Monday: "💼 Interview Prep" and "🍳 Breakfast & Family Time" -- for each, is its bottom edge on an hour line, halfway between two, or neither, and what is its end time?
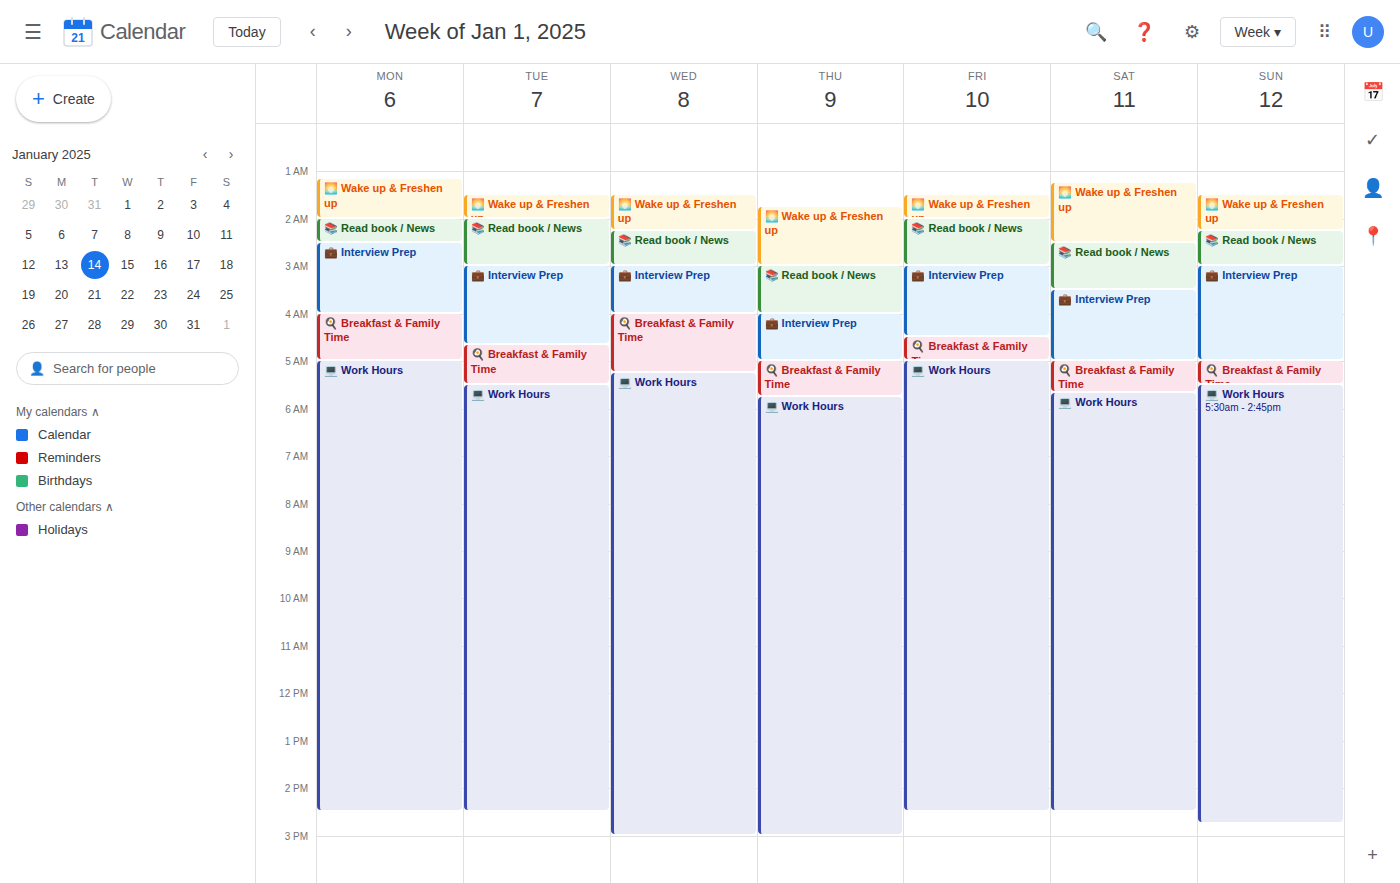
"💼 Interview Prep": 04:00, exactly on the 04:00 line. "🍳 Breakfast & Family Time": 05:00, exactly on the 05:00 line.